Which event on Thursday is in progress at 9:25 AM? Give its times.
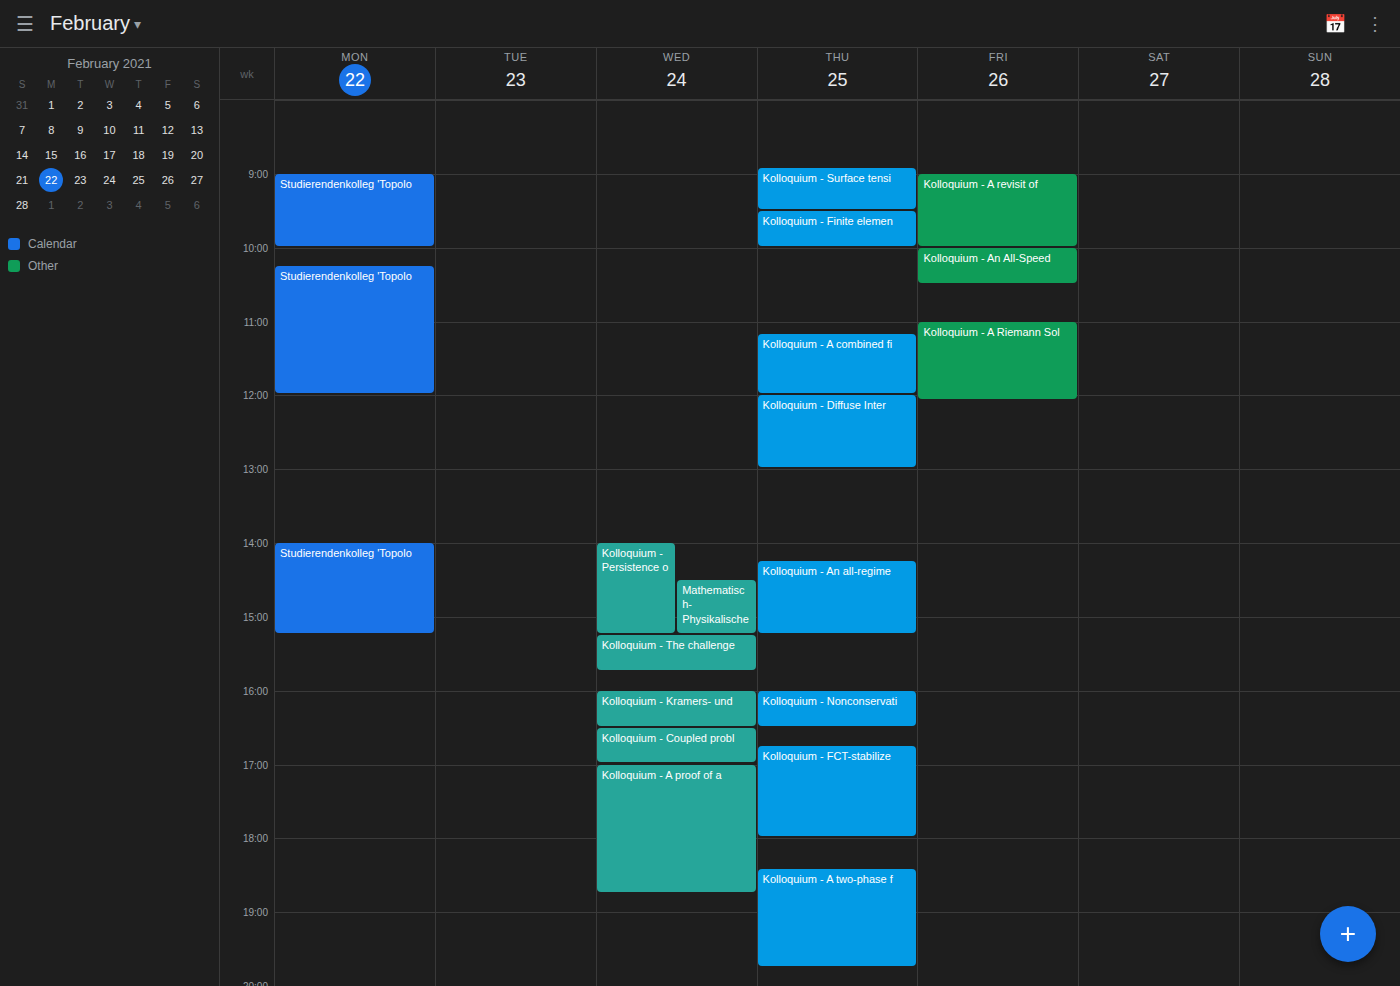
"Kolloquium - Surface tensi", 8:55 AM to 9:30 AM